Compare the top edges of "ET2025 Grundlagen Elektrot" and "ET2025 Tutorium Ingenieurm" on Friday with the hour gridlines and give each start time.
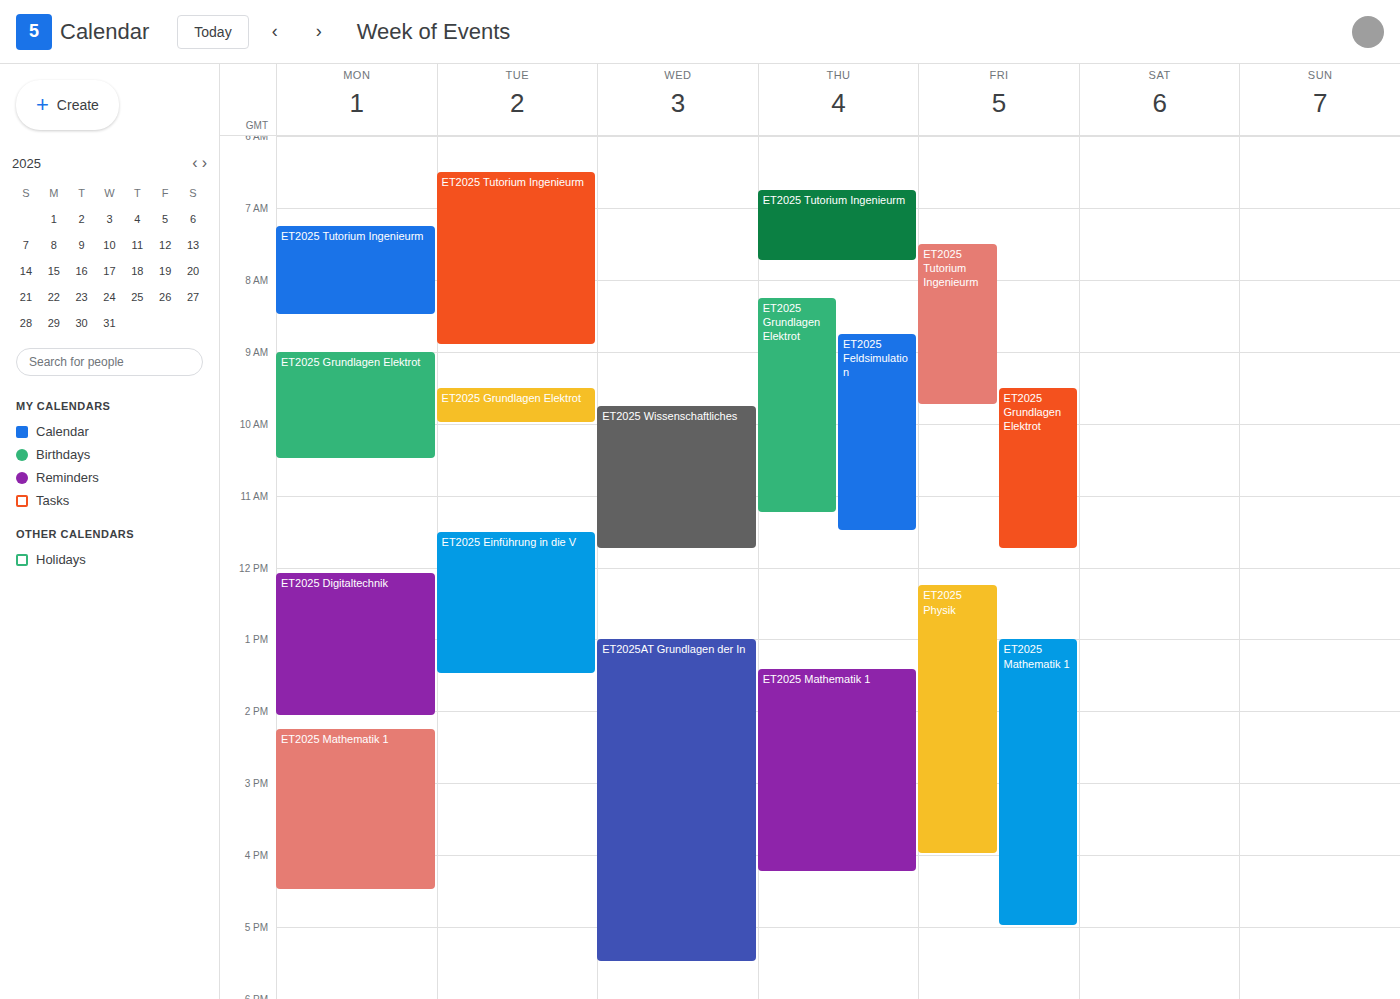
"ET2025 Grundlagen Elektrot": 9:30 AM, halfway between the 9 AM and 10 AM lines. "ET2025 Tutorium Ingenieurm": 7:30 AM, halfway between the 7 AM and 8 AM lines.